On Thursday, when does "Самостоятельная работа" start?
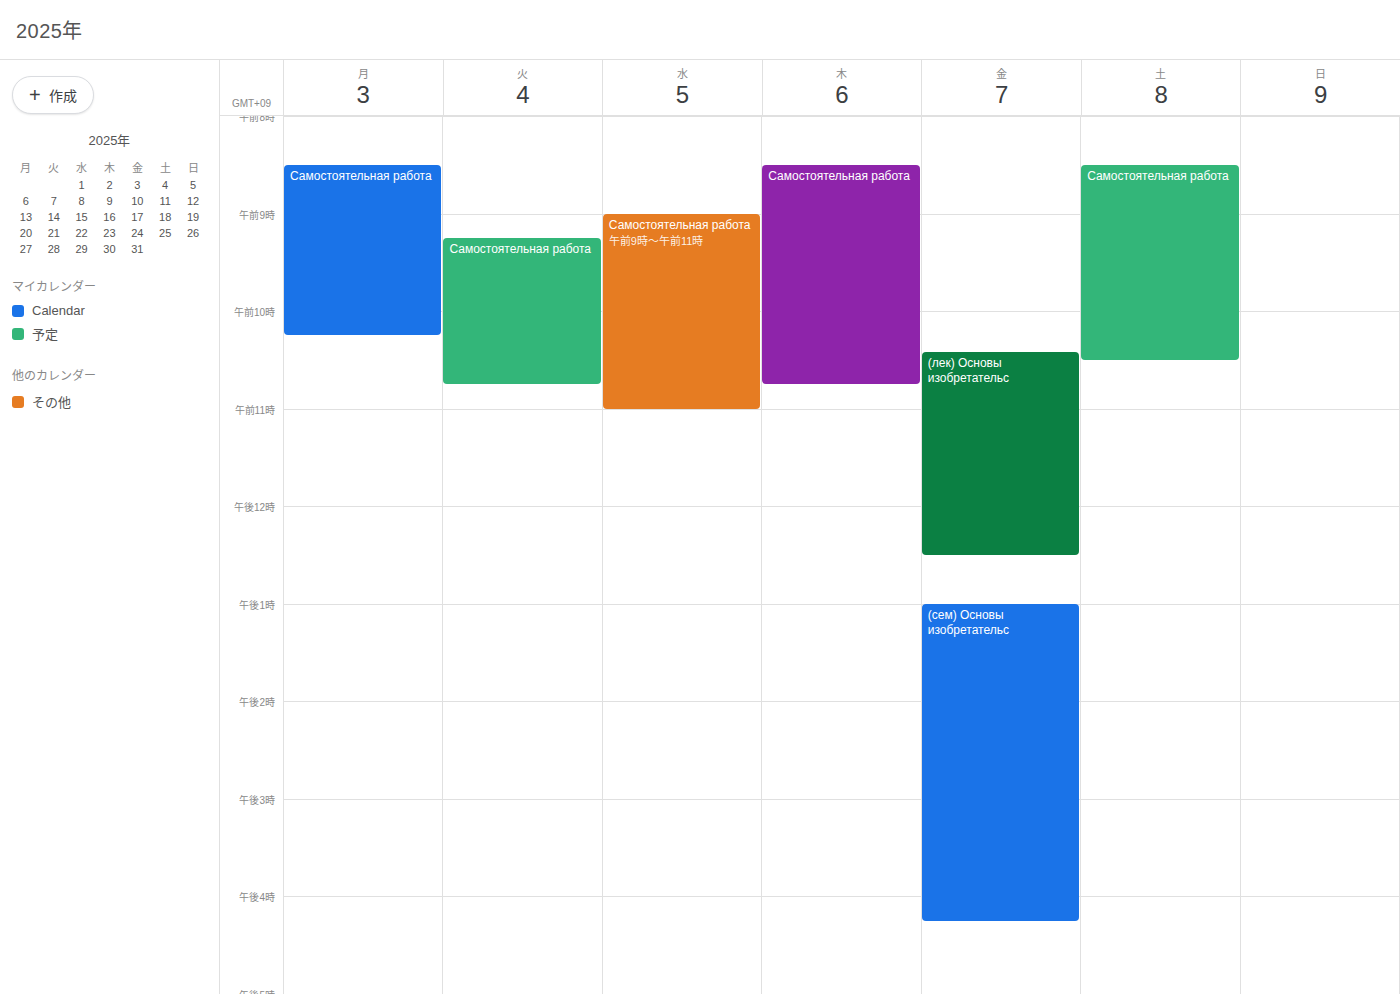
08:30